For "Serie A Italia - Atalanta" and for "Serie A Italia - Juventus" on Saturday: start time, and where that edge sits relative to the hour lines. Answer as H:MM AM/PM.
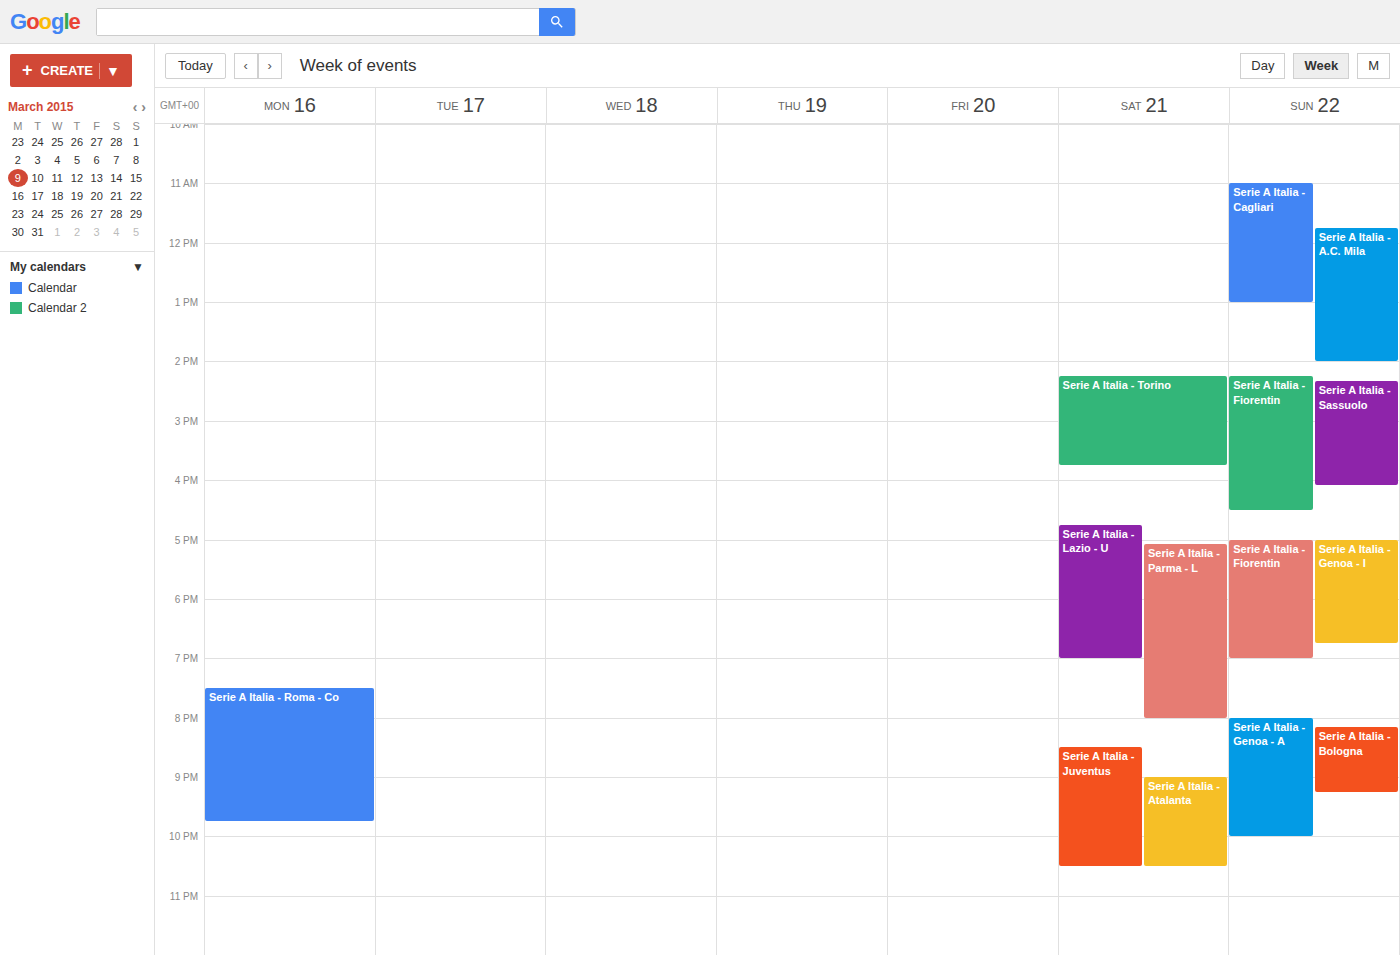
"Serie A Italia - Atalanta": 9:00 PM, exactly on the 9 PM line. "Serie A Italia - Juventus": 8:30 PM, halfway between the 8 PM and 9 PM lines.